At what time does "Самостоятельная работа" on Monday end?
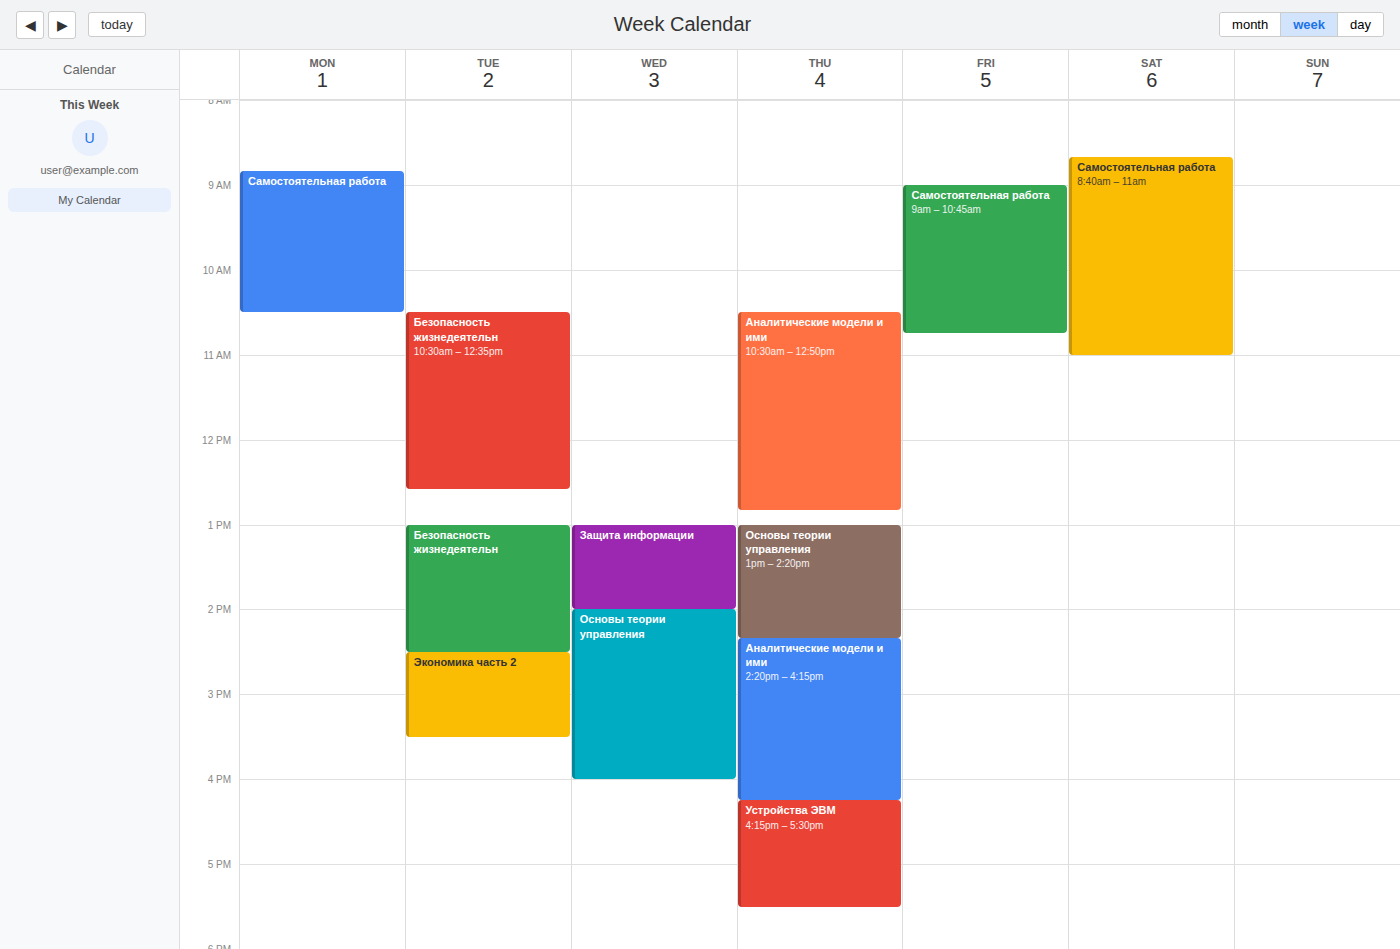
10:30 AM